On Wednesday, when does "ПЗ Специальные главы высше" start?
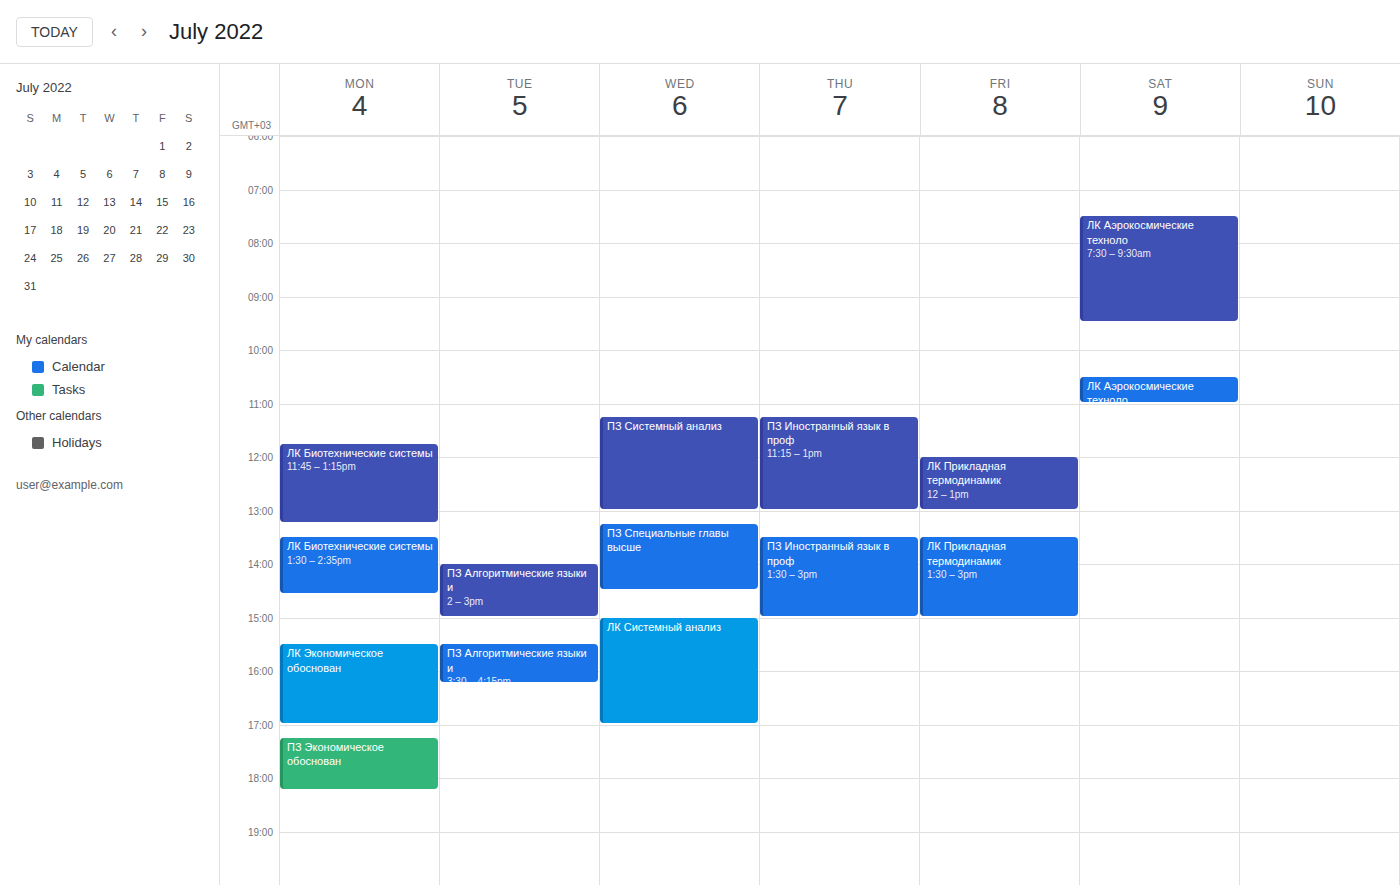
1:15 PM